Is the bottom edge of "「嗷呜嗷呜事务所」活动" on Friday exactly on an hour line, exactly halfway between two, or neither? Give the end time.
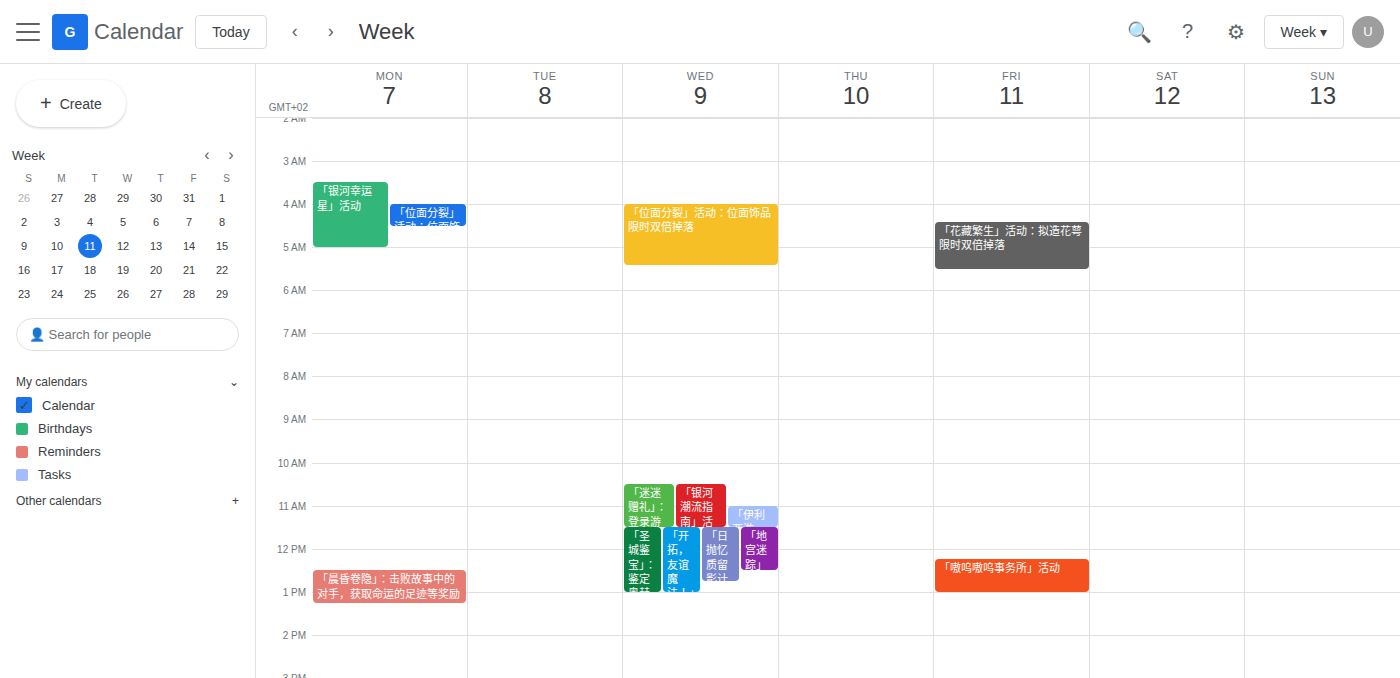
1:00 PM -- exactly on the 1 PM line.